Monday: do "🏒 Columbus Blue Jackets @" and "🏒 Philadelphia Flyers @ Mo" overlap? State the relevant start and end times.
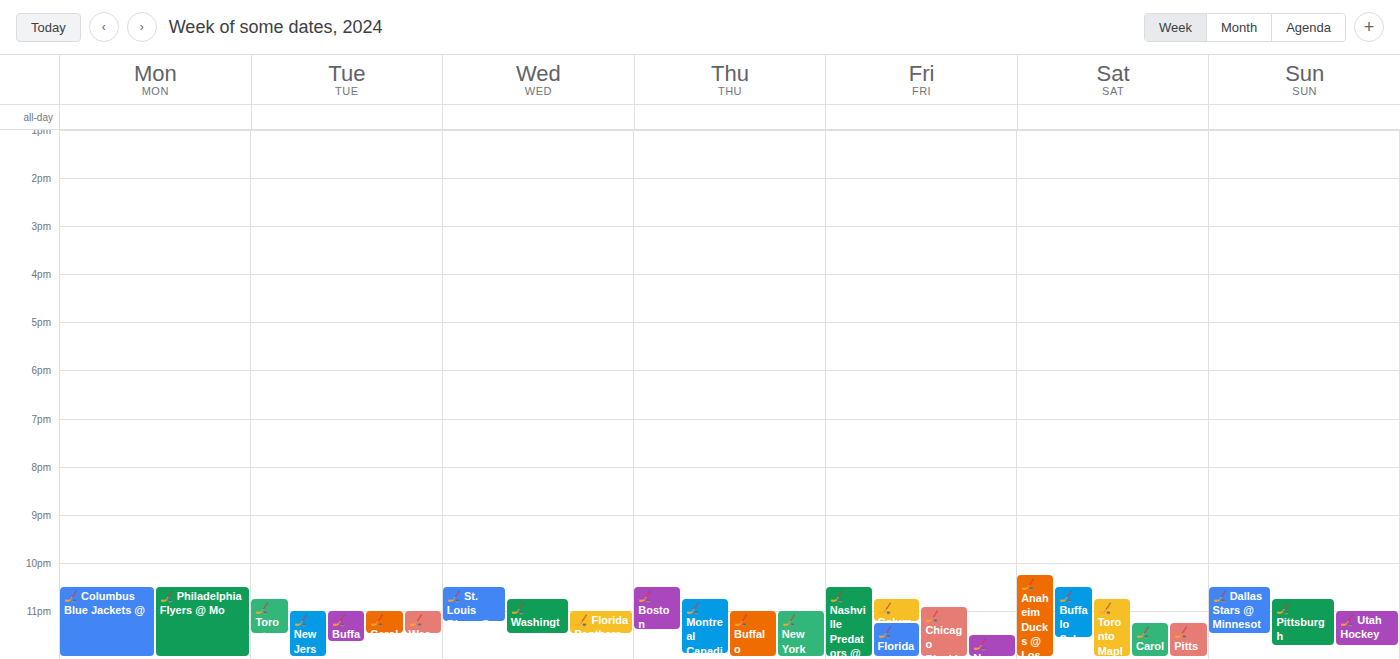
"🏒 Columbus Blue Jackets @" runs 10:30 PM to 12:00 AM, inside "🏒 Philadelphia Flyers @ Mo" -- they overlap.